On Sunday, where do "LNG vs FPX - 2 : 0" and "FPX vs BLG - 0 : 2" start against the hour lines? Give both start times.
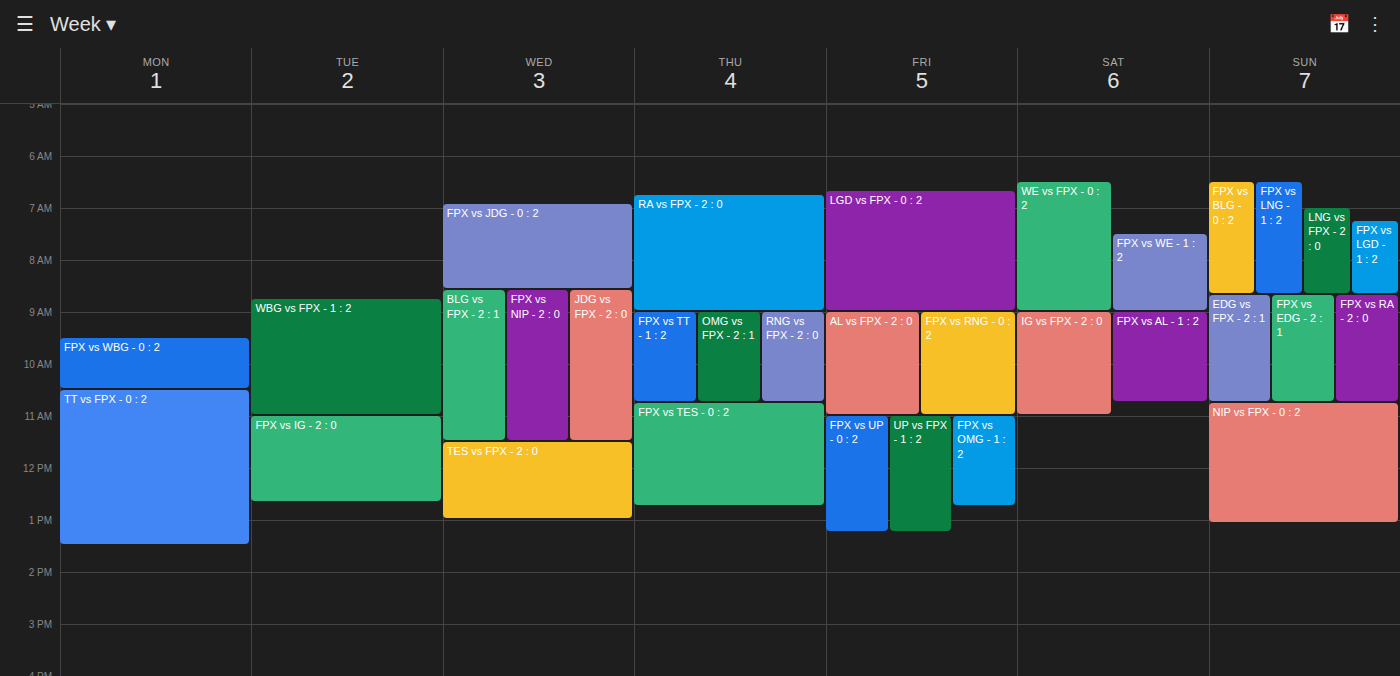
"LNG vs FPX - 2 : 0": 7:00 AM, exactly on the 7 AM line. "FPX vs BLG - 0 : 2": 6:30 AM, halfway between the 6 AM and 7 AM lines.